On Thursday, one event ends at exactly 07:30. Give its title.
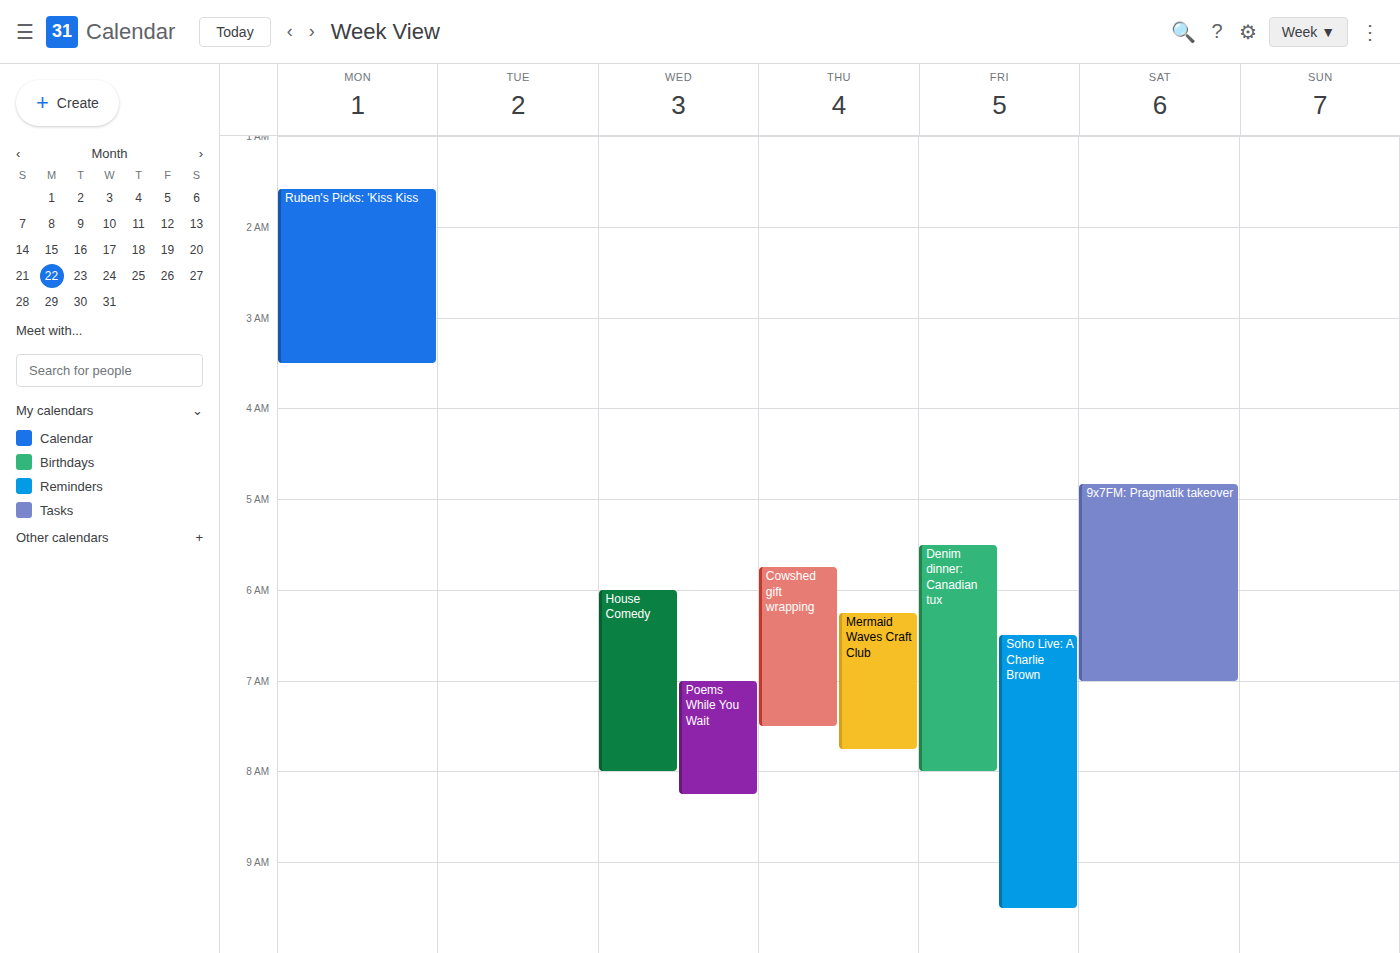
"Cowshed gift wrapping"